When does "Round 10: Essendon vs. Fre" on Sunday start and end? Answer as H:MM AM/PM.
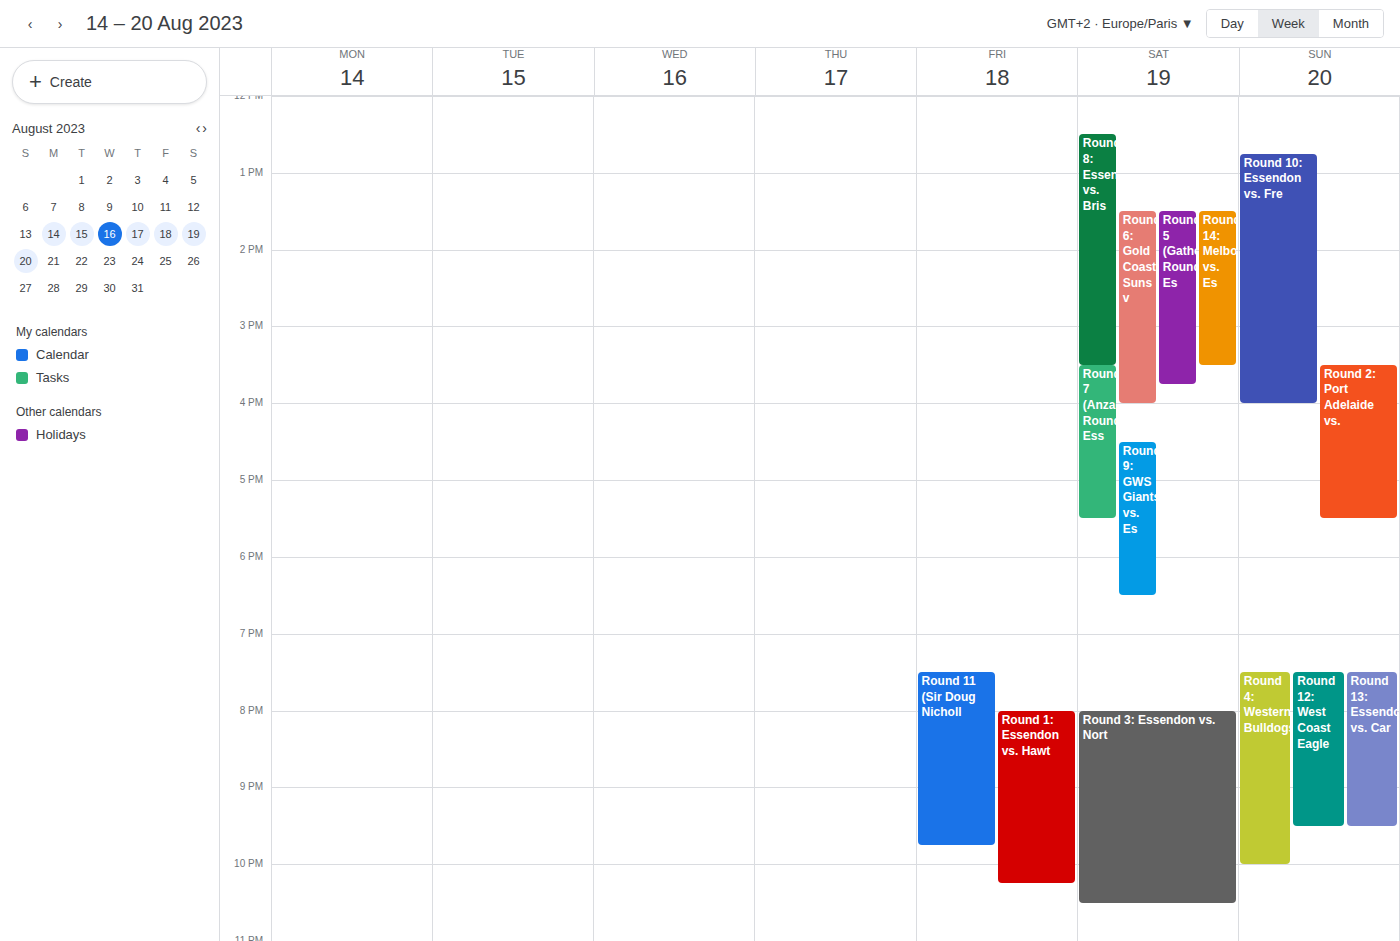
12:45 PM to 4:00 PM